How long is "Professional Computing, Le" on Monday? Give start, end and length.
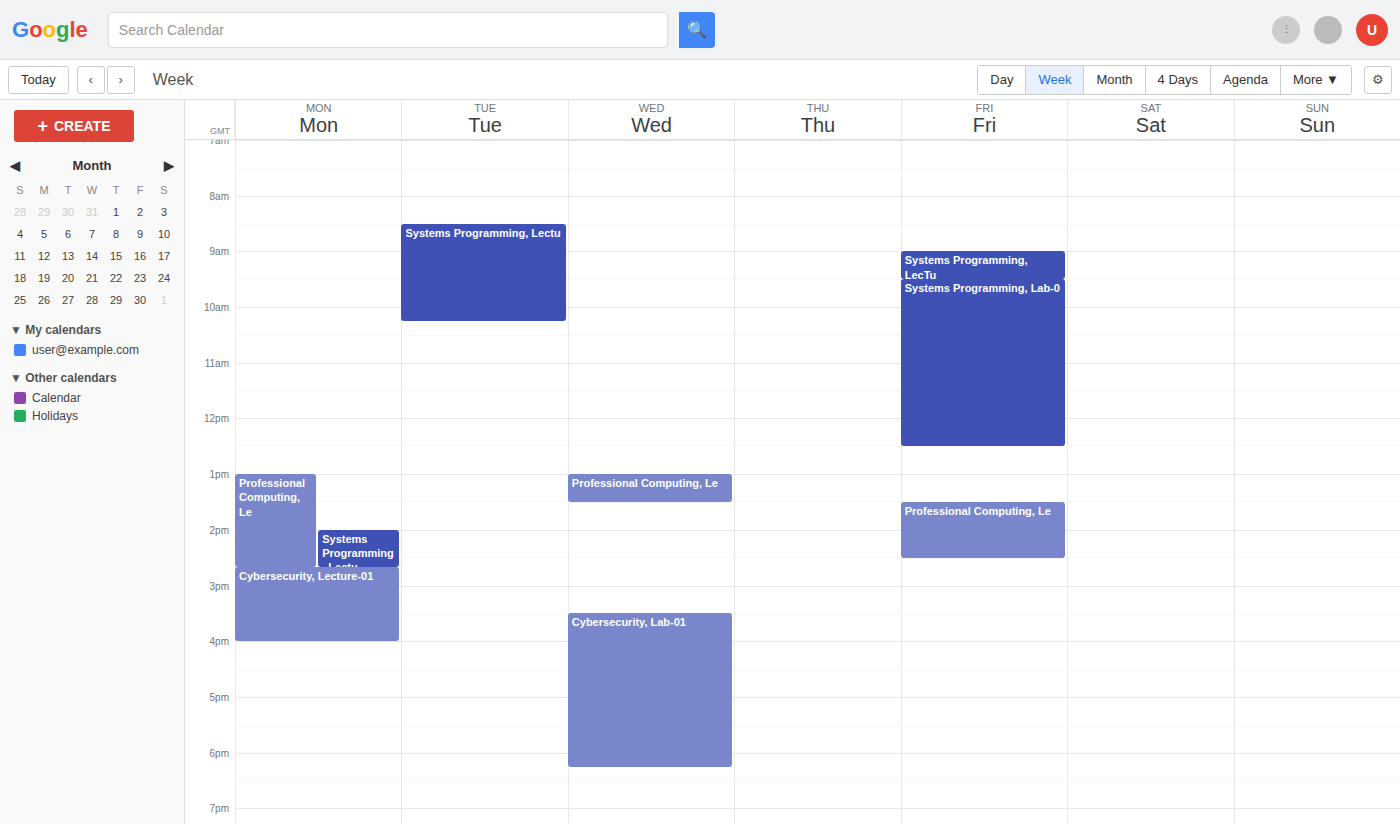
13:00 to 14:40, 1 hour 40 minutes